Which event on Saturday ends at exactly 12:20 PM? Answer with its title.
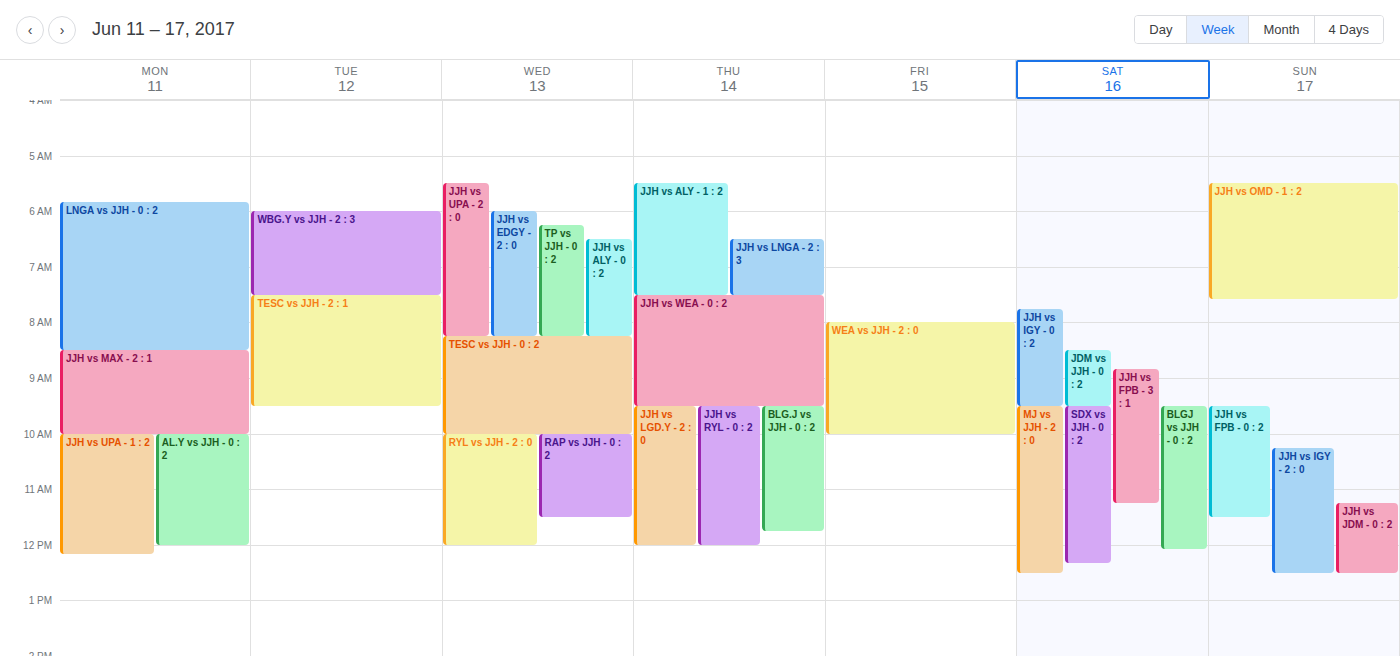
"SDX vs JJH - 0 : 2"